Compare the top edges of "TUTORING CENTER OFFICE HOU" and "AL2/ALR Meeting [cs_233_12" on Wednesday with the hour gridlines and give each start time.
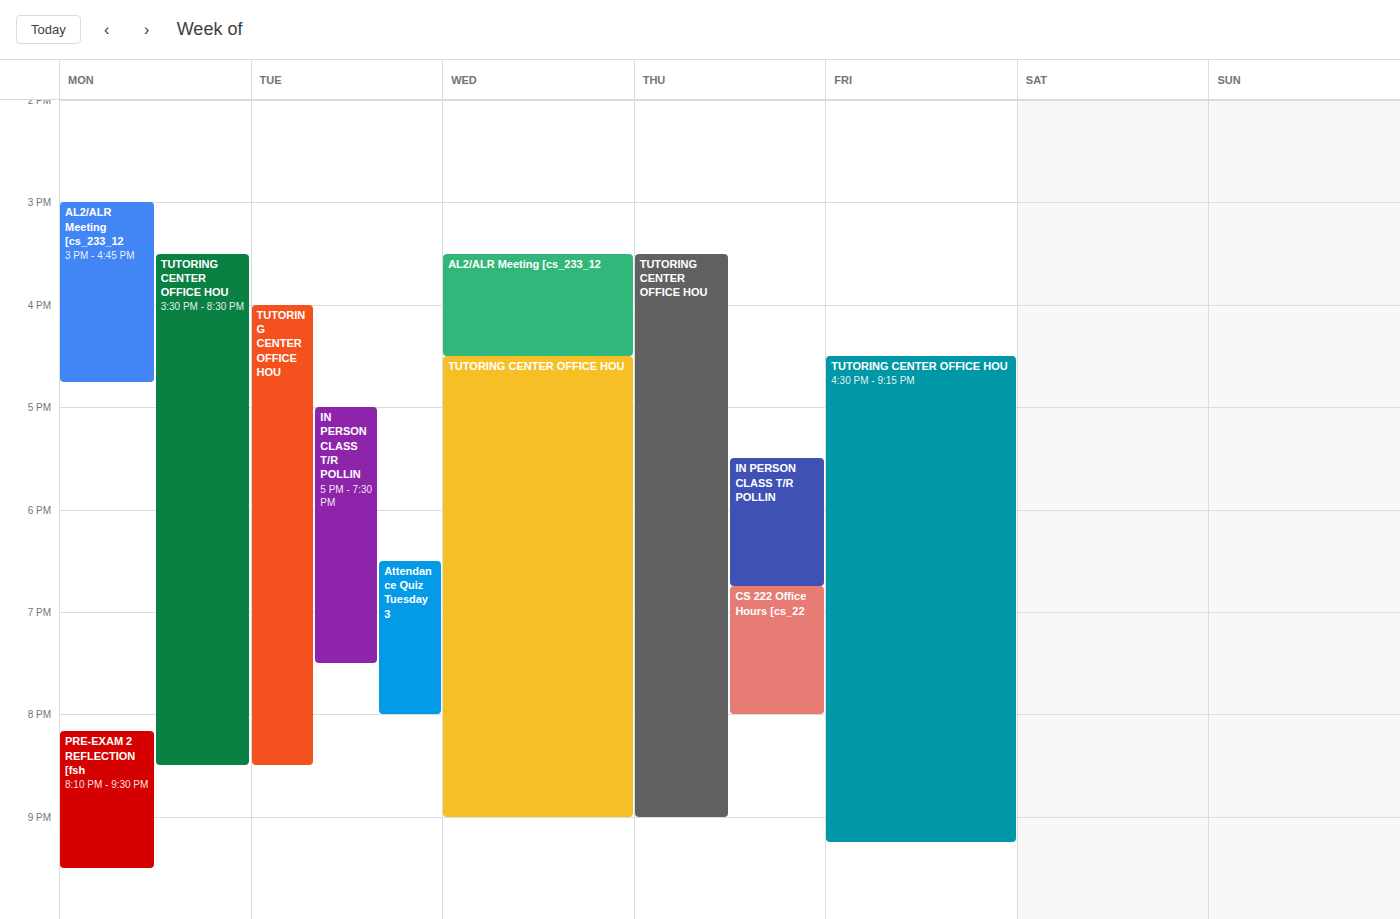
"TUTORING CENTER OFFICE HOU": 4:30 PM, halfway between the 4 PM and 5 PM lines. "AL2/ALR Meeting [cs_233_12": 3:30 PM, halfway between the 3 PM and 4 PM lines.